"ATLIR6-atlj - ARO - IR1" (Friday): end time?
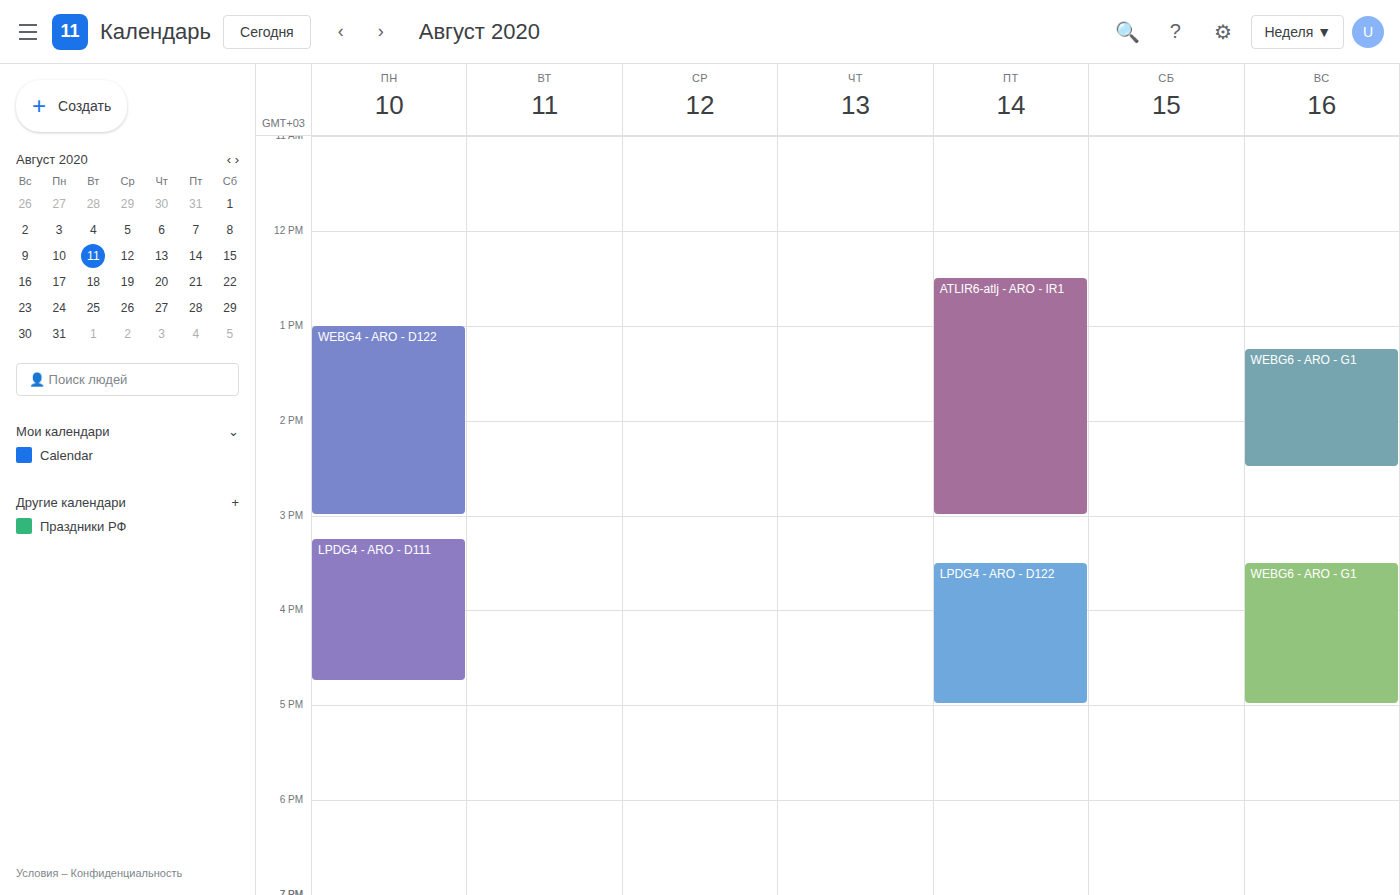
3:00 PM